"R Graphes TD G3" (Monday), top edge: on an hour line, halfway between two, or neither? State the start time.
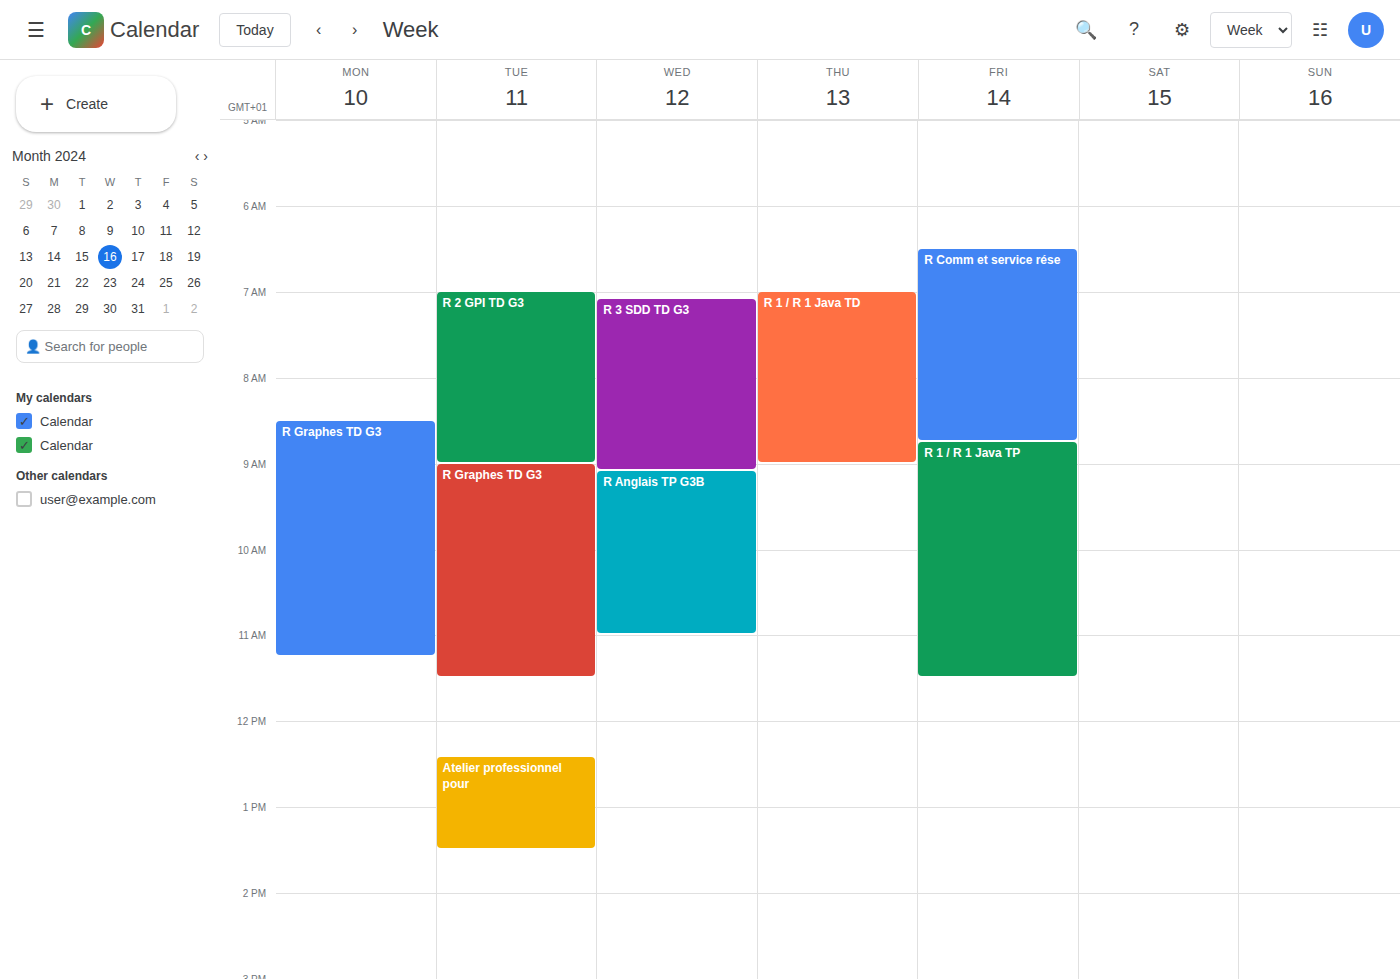
8:30 AM -- halfway between the 8 AM and 9 AM lines.